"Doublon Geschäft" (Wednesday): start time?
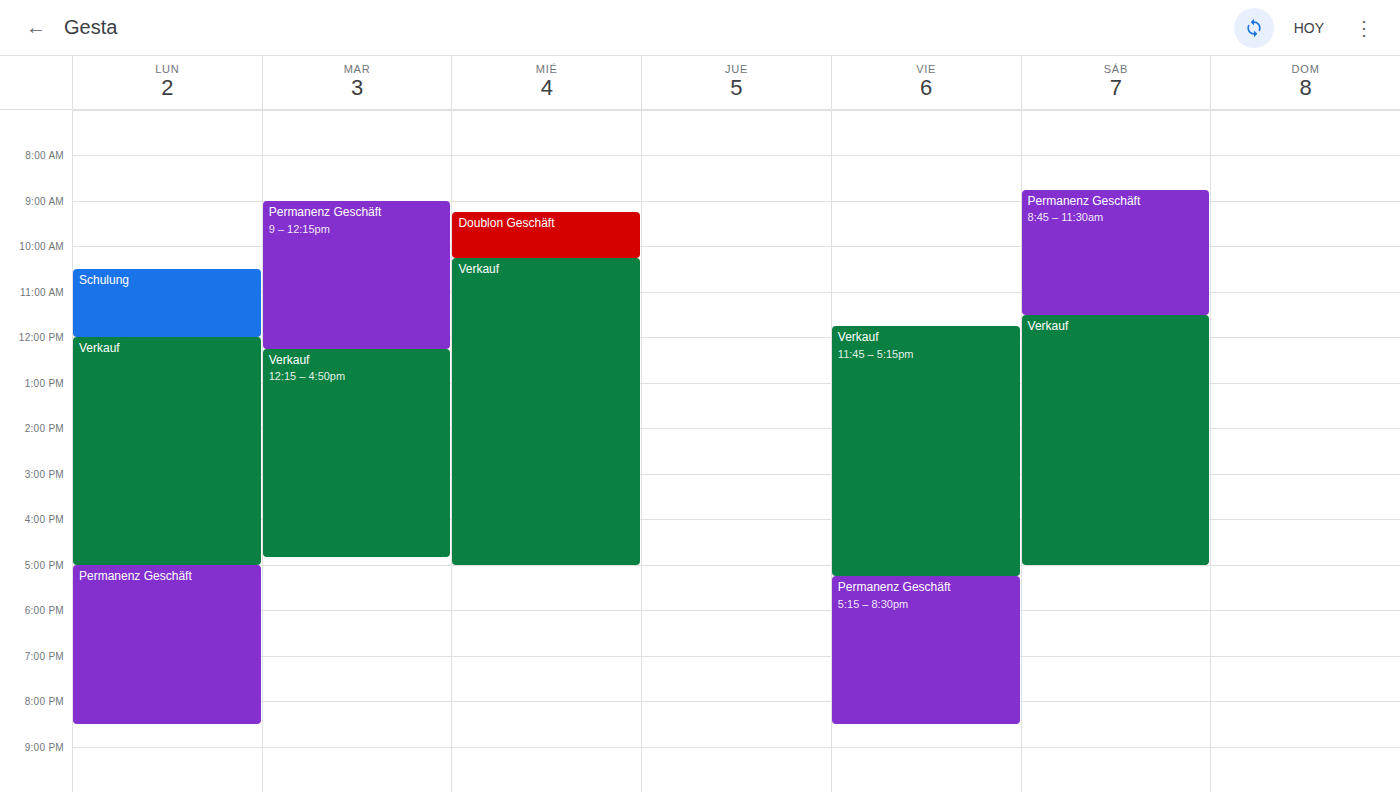
9:15 AM